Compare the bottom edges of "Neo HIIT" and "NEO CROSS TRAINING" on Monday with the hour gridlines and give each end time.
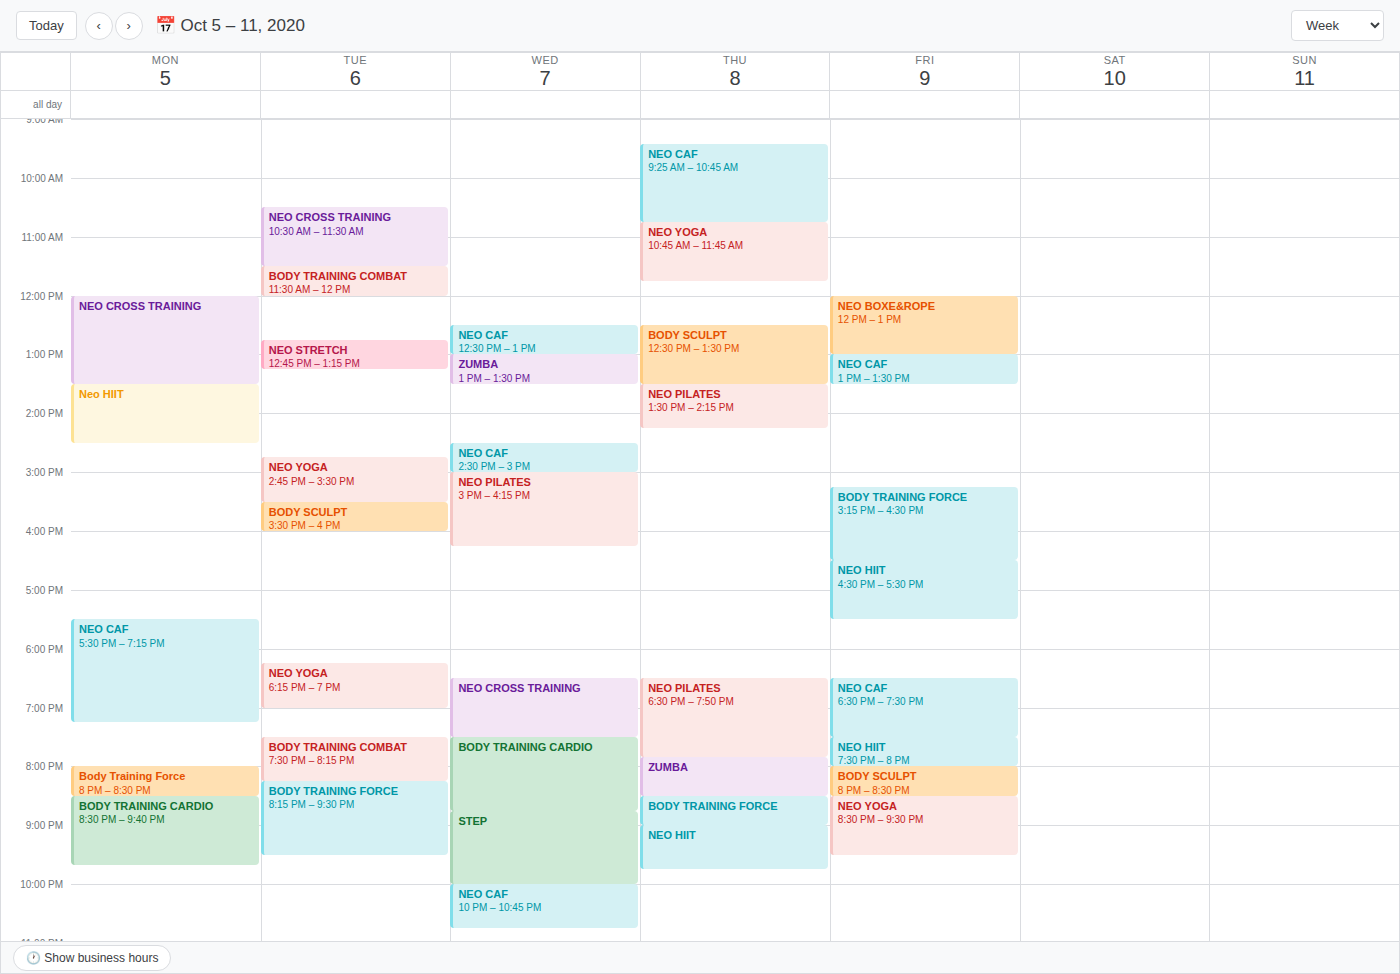
"Neo HIIT": 14:30, halfway between the 14:00 and 15:00 lines. "NEO CROSS TRAINING": 13:30, halfway between the 13:00 and 14:00 lines.